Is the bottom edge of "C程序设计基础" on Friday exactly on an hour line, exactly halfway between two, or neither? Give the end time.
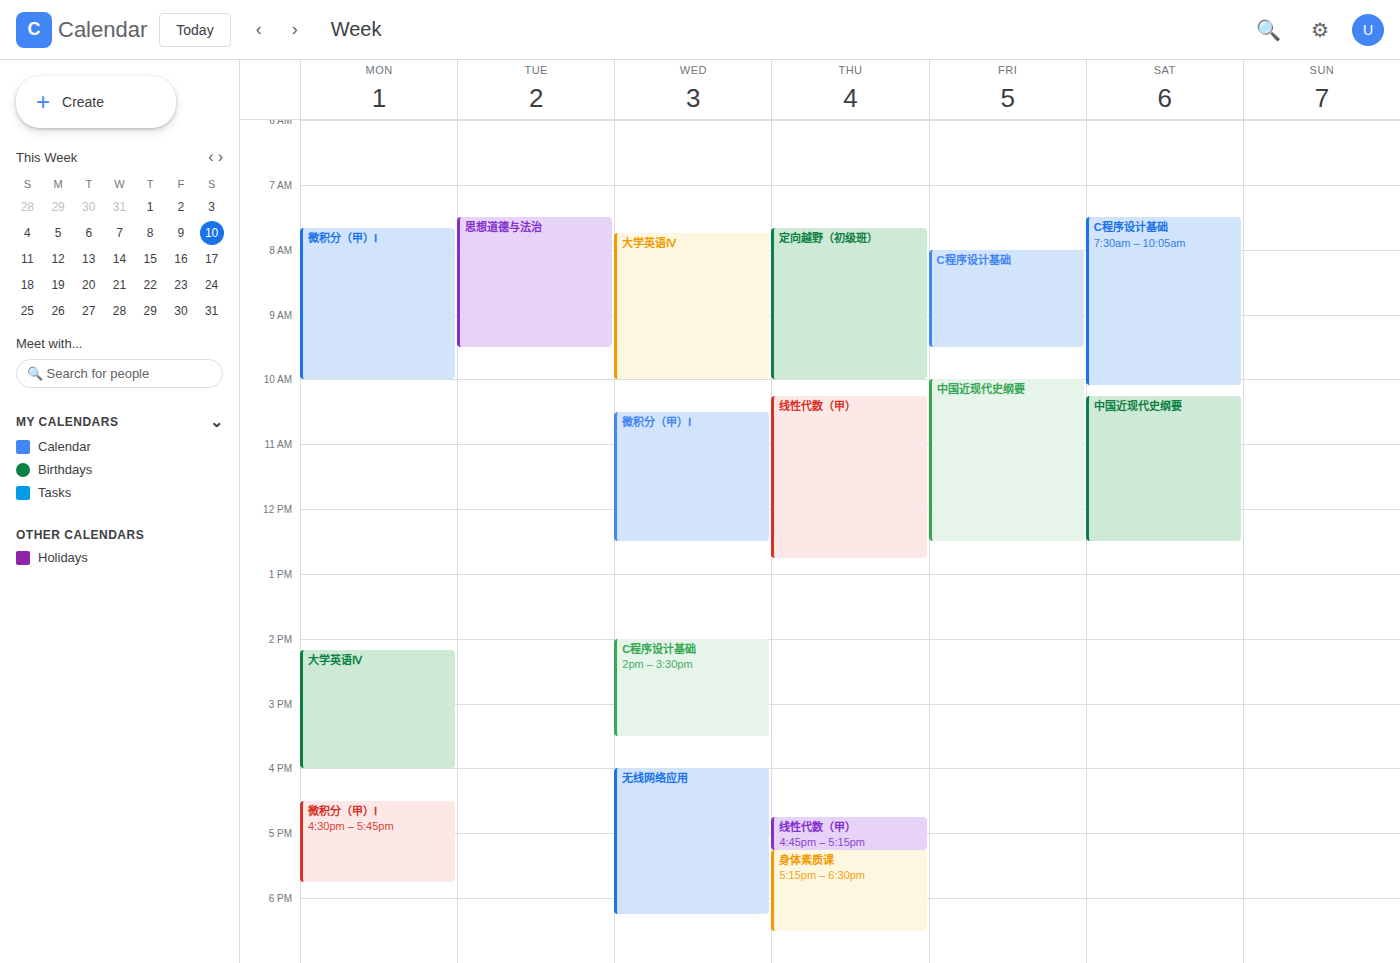
9:30 AM -- halfway between the 9 AM and 10 AM lines.